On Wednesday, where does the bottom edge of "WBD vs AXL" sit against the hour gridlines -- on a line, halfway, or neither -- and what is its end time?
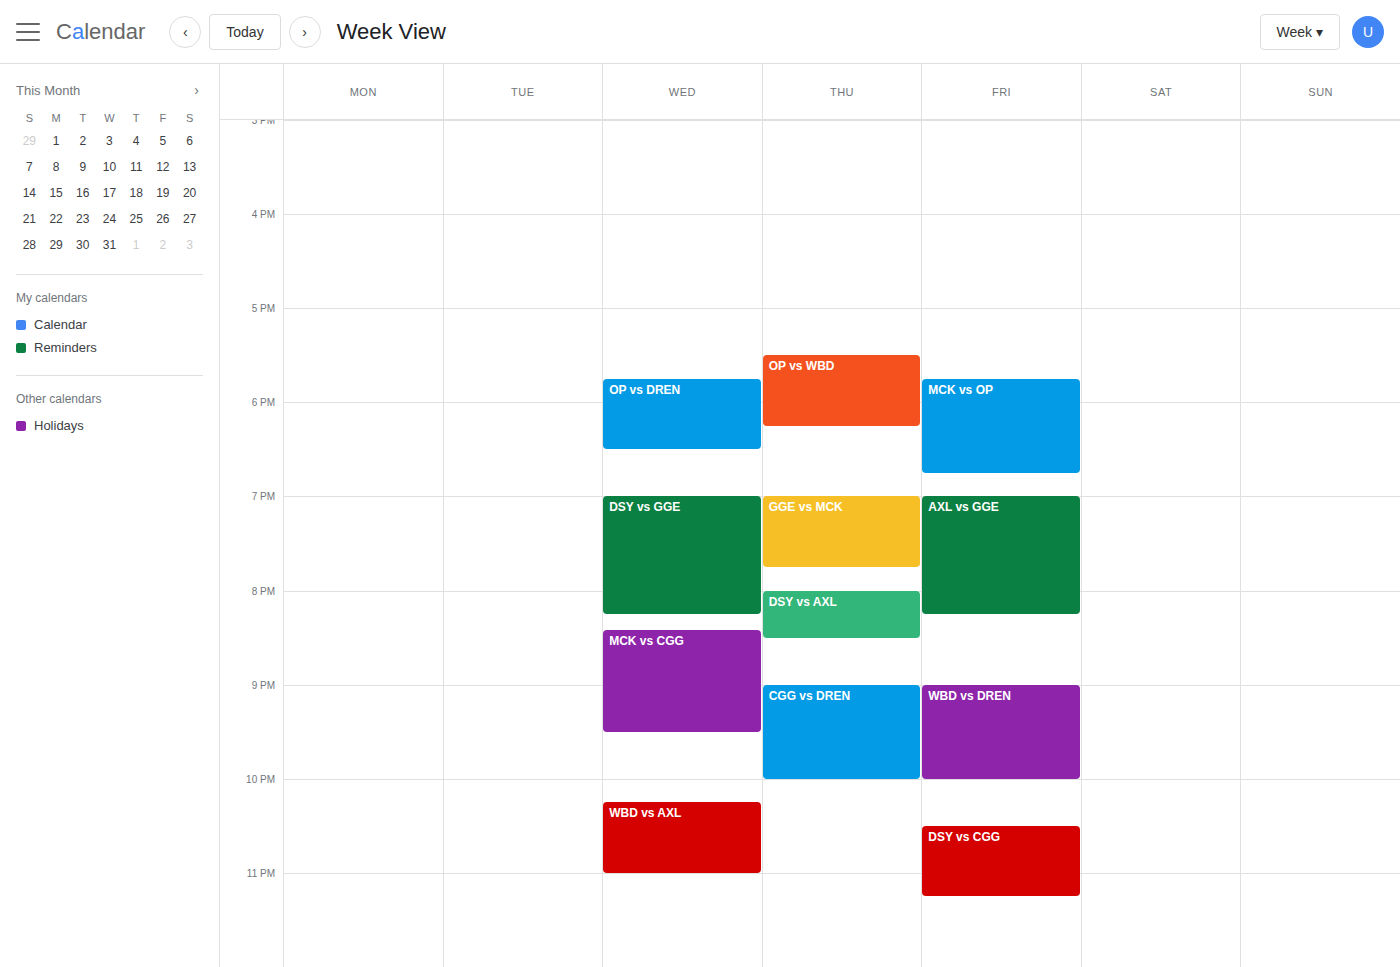
11:00 PM -- exactly on the 11 PM line.